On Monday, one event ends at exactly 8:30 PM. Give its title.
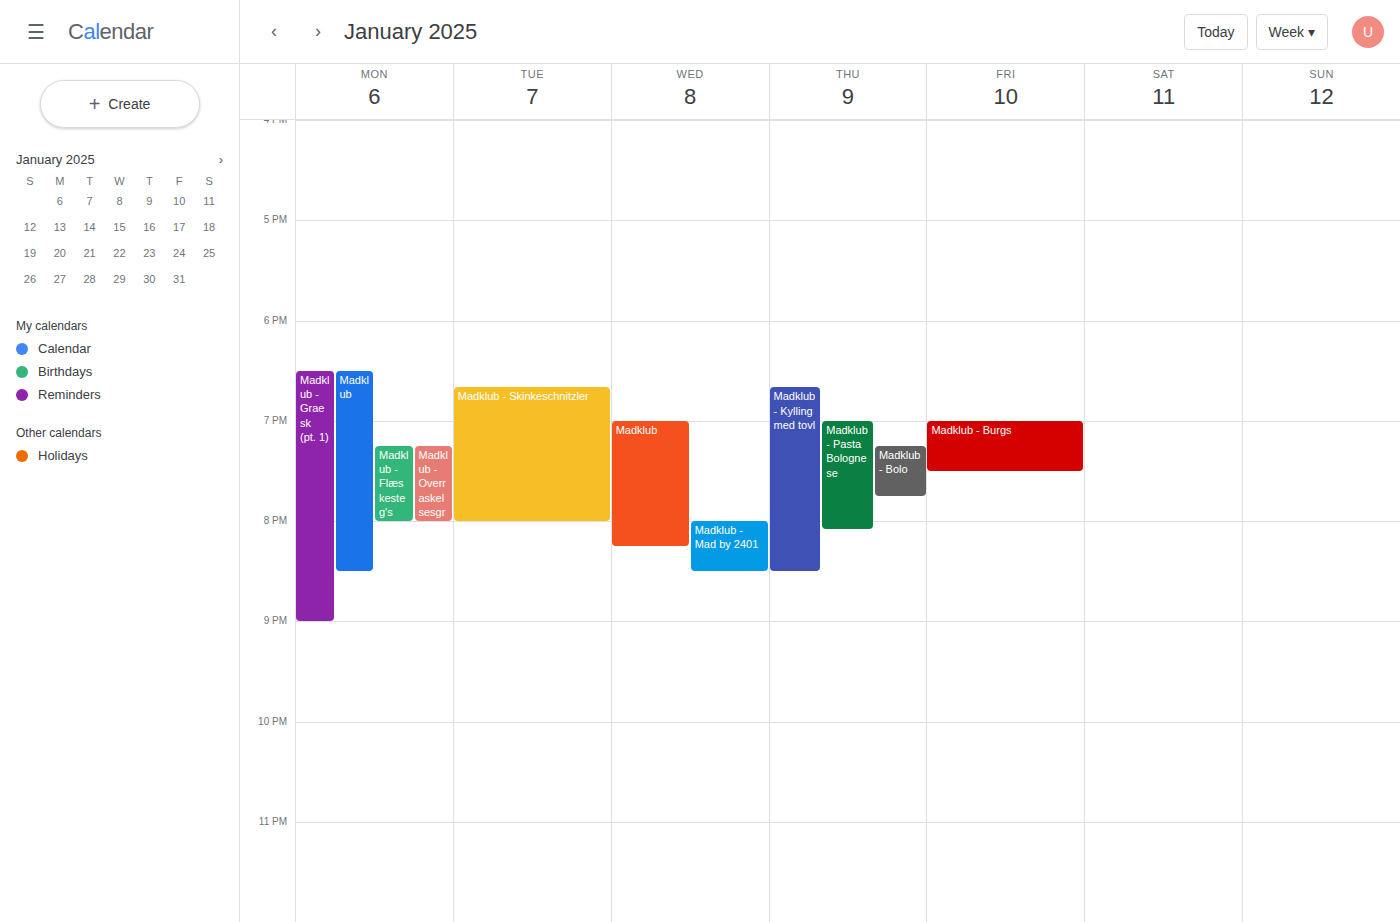
"Madklub"